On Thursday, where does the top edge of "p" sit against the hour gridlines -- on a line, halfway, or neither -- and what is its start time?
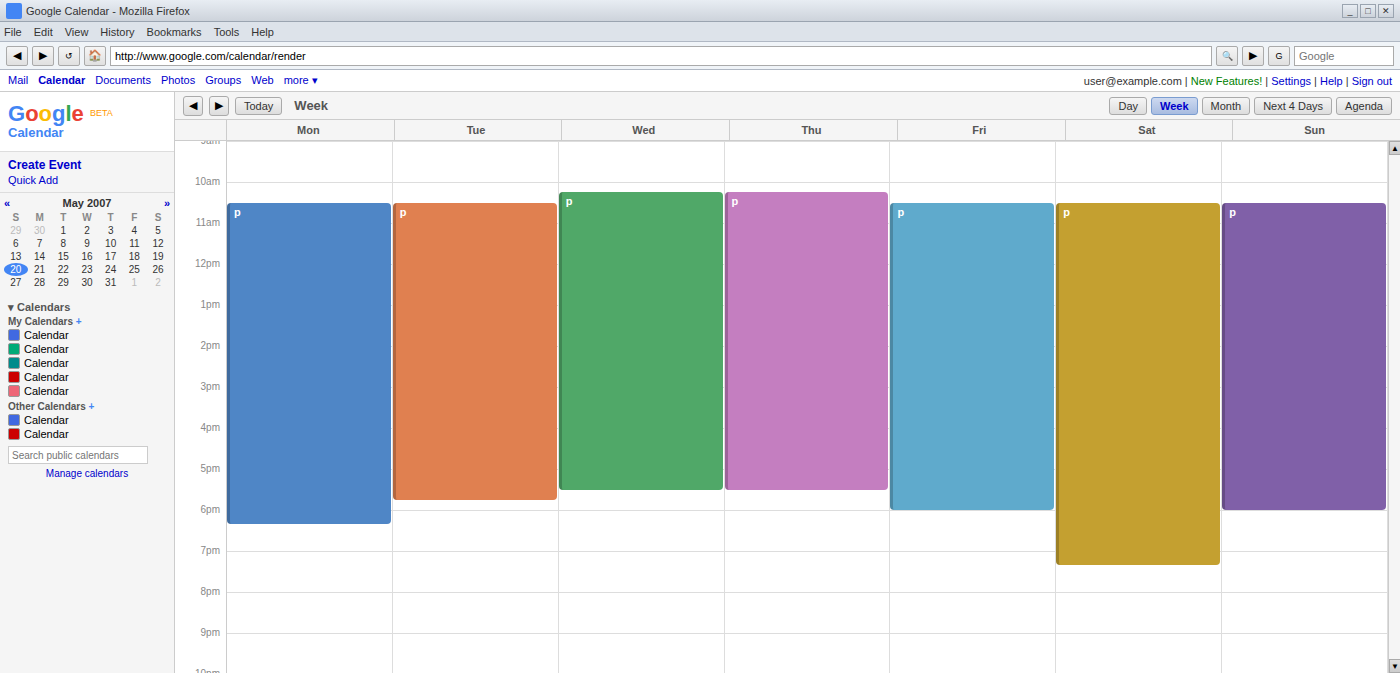
10:15 AM -- neither: a quarter of the way from the 10 AM line to the 11 AM line.